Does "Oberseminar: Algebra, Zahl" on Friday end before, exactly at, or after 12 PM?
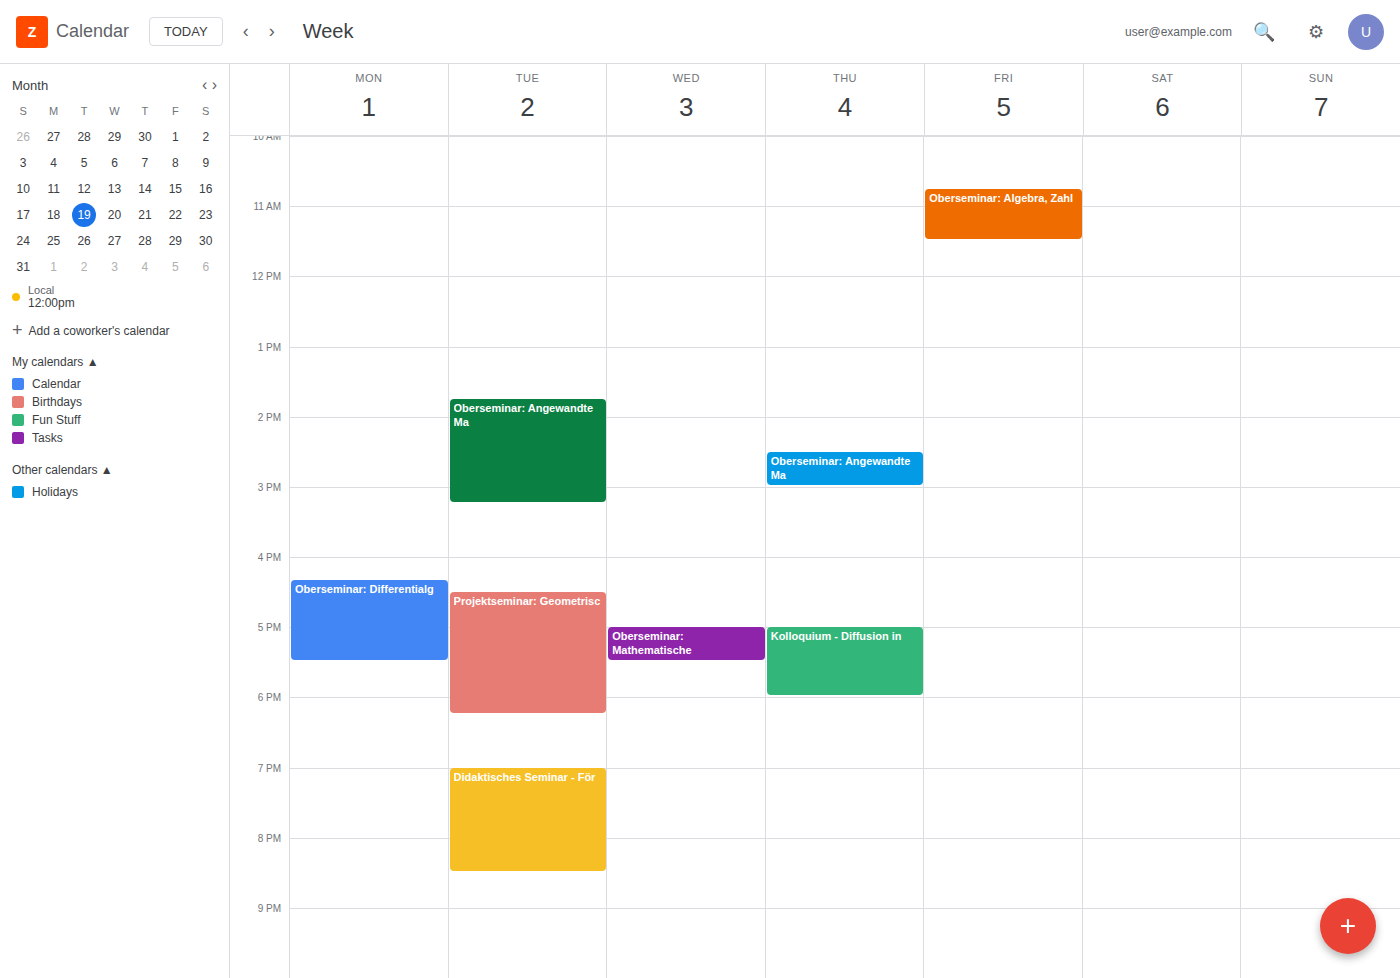
11:30 AM -- before 12 PM, 30 minutes above the 12 PM line.